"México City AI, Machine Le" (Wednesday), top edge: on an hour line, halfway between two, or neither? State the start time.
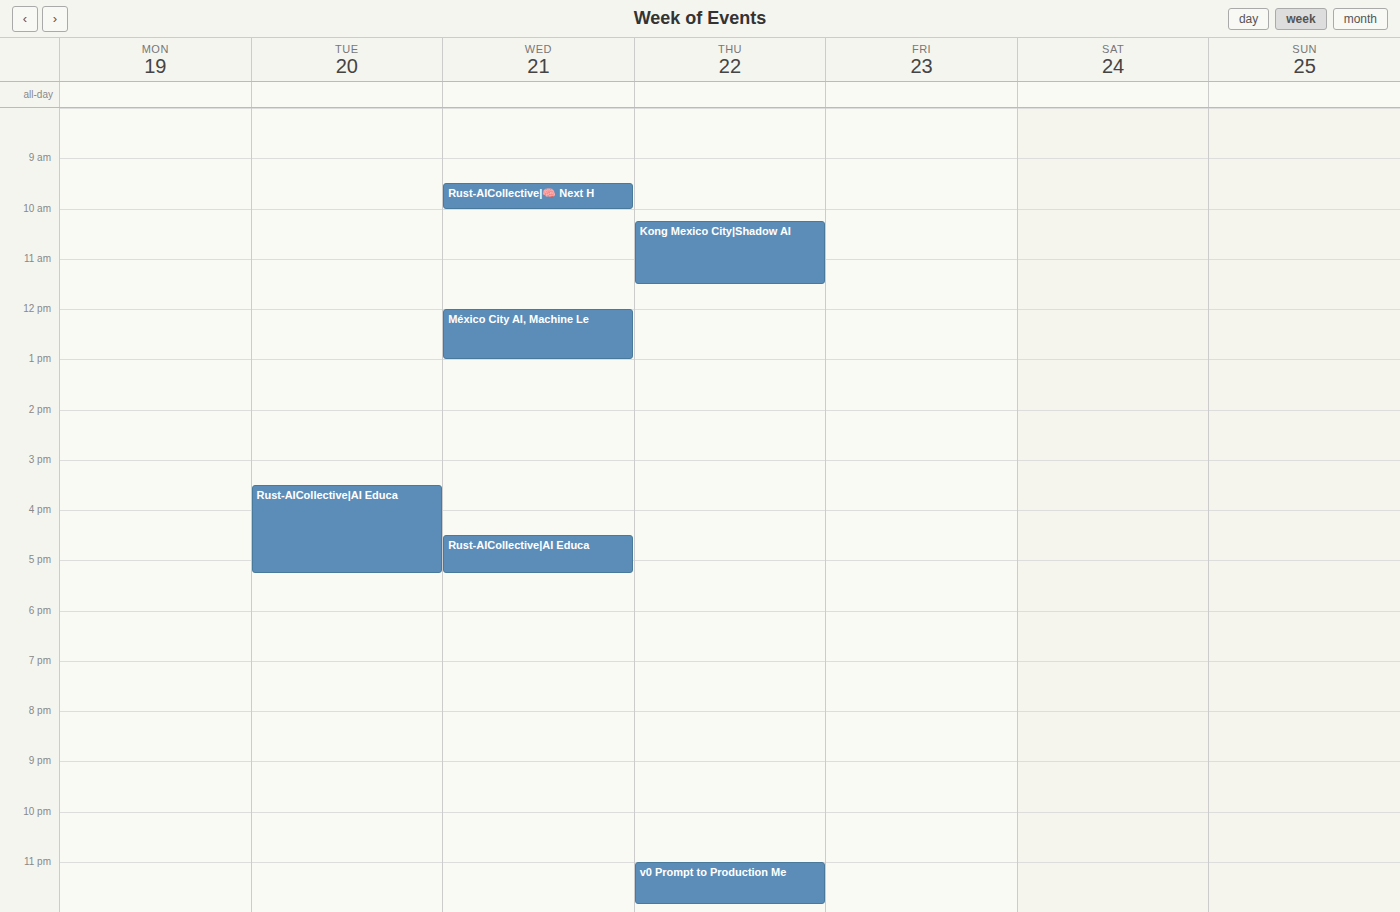
12:00 PM -- exactly on the 12 PM line.